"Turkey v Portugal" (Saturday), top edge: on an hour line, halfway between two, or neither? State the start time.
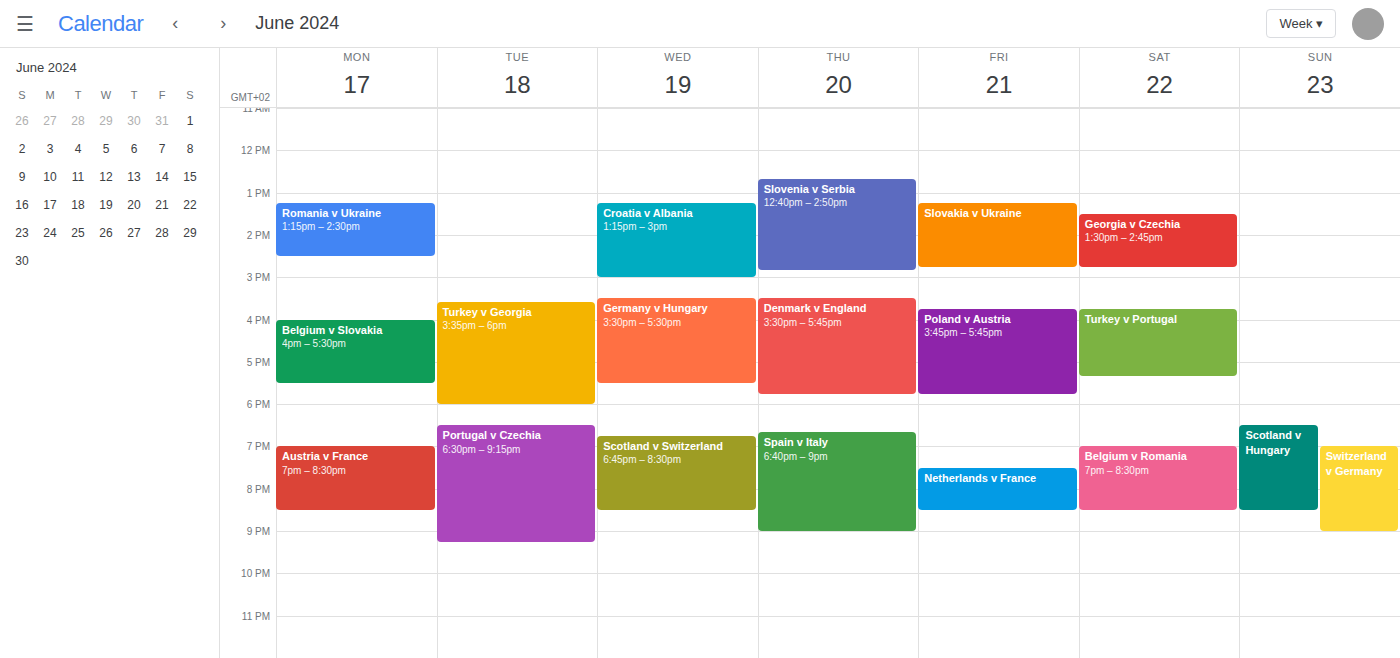
3:45 PM -- neither: three quarters of the way from the 3 PM line to the 4 PM line.